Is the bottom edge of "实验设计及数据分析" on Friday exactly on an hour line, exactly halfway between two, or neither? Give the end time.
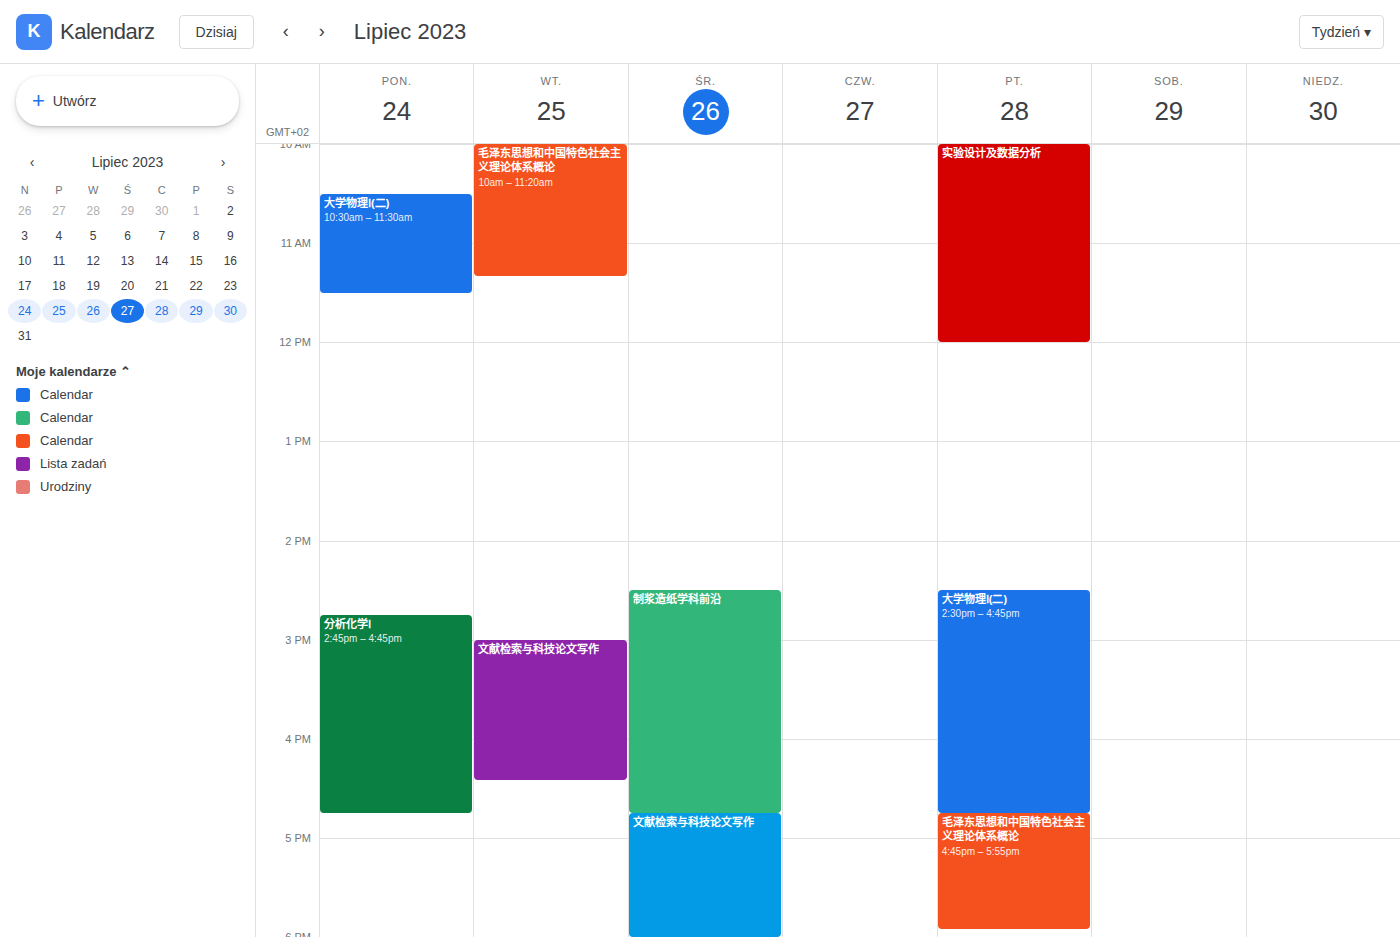
12:00 PM -- exactly on the 12 PM line.